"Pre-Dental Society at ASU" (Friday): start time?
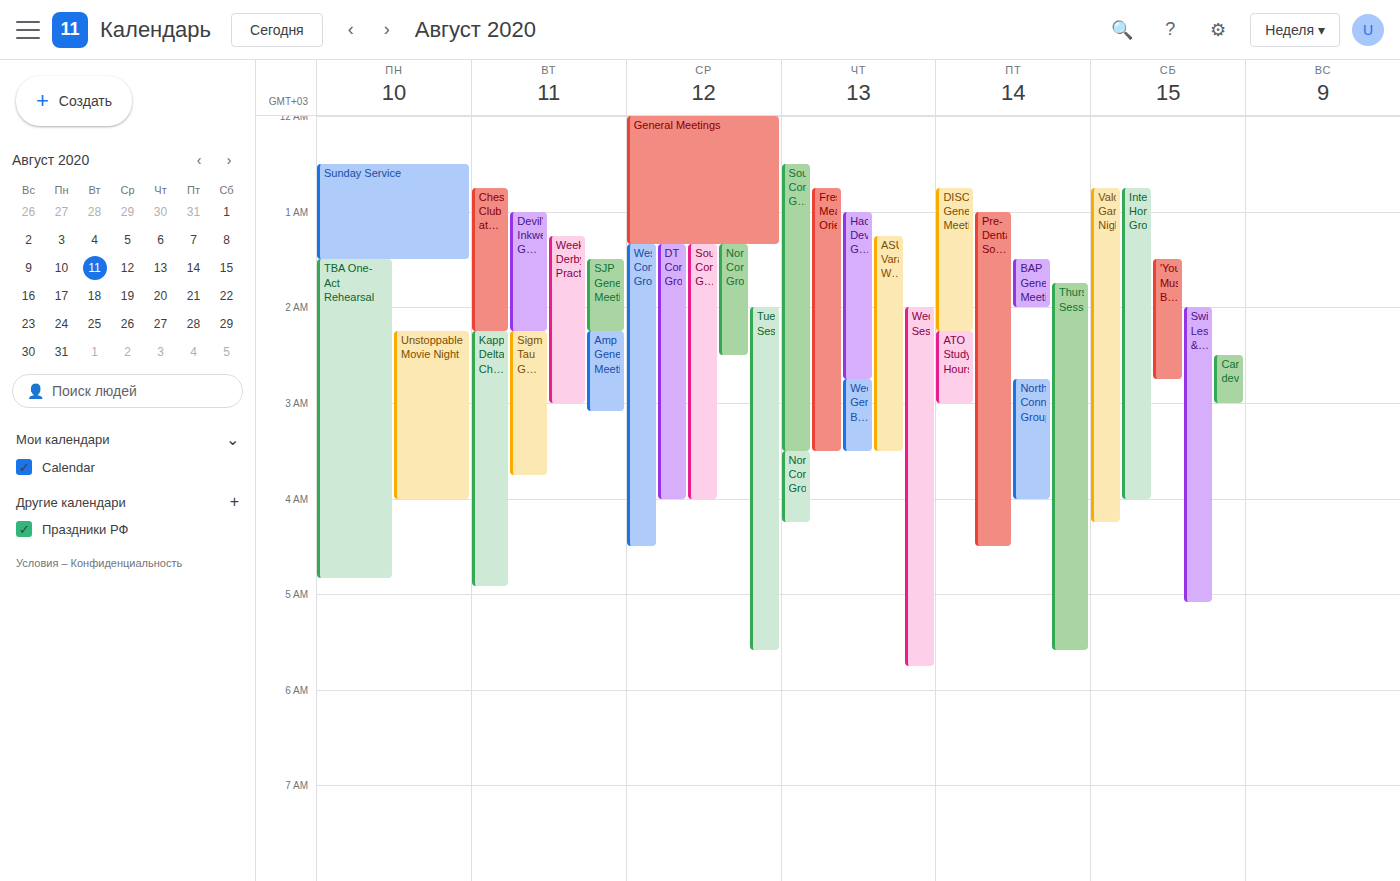
1:00 AM